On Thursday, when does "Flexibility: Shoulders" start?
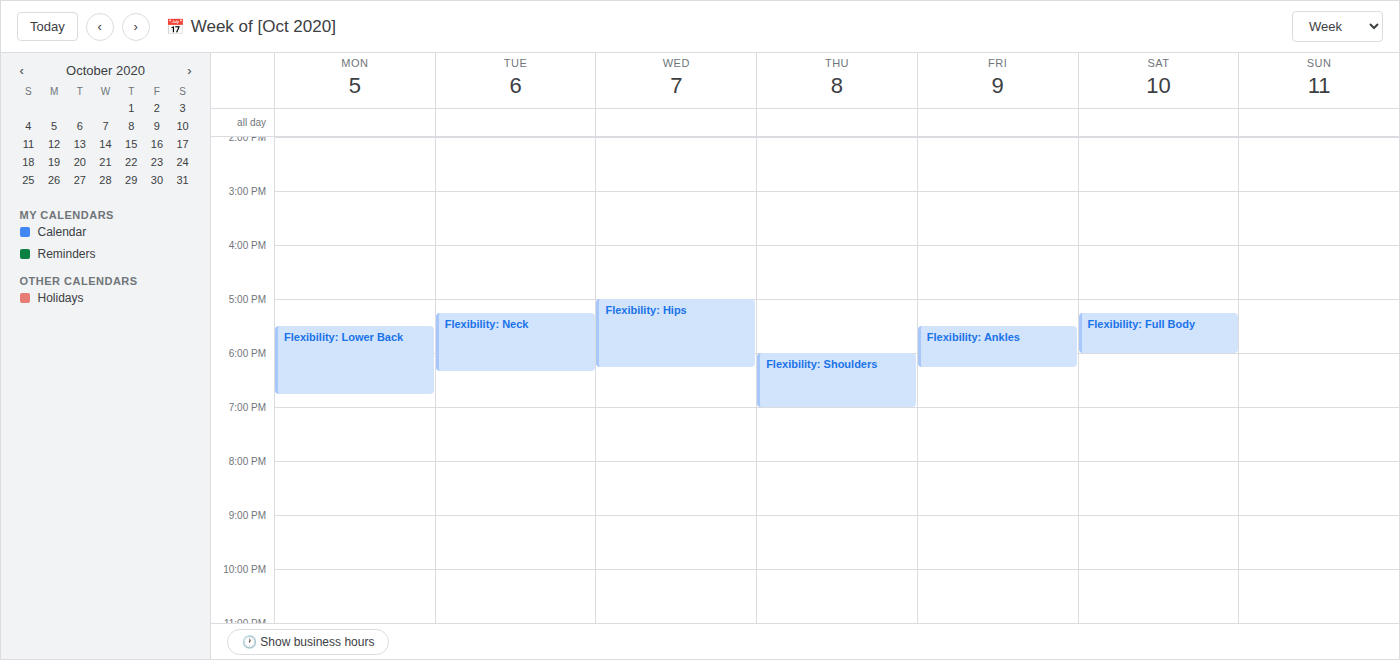
6:00 PM